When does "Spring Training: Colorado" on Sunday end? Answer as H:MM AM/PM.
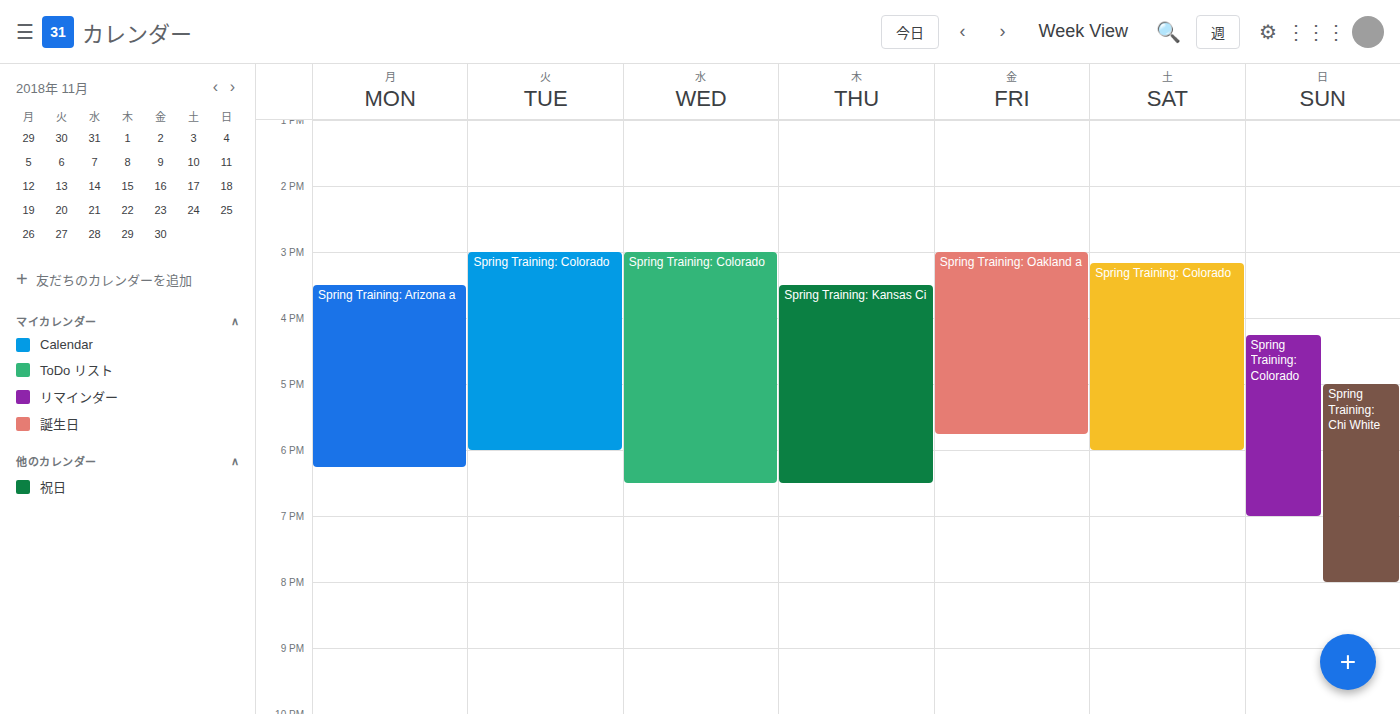
7:00 PM